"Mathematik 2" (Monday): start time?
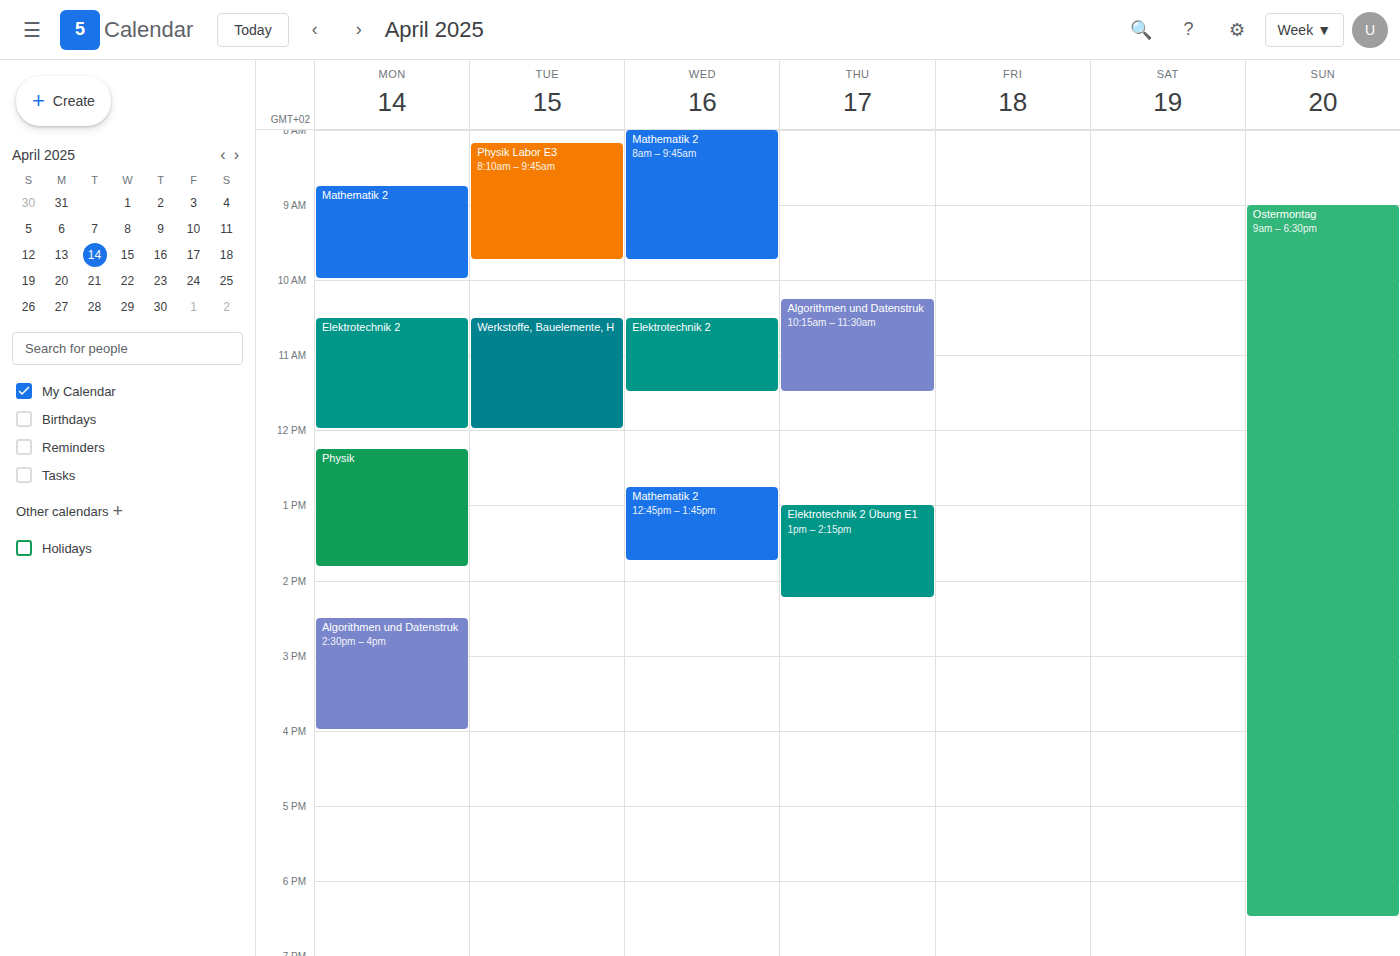
8:45 AM